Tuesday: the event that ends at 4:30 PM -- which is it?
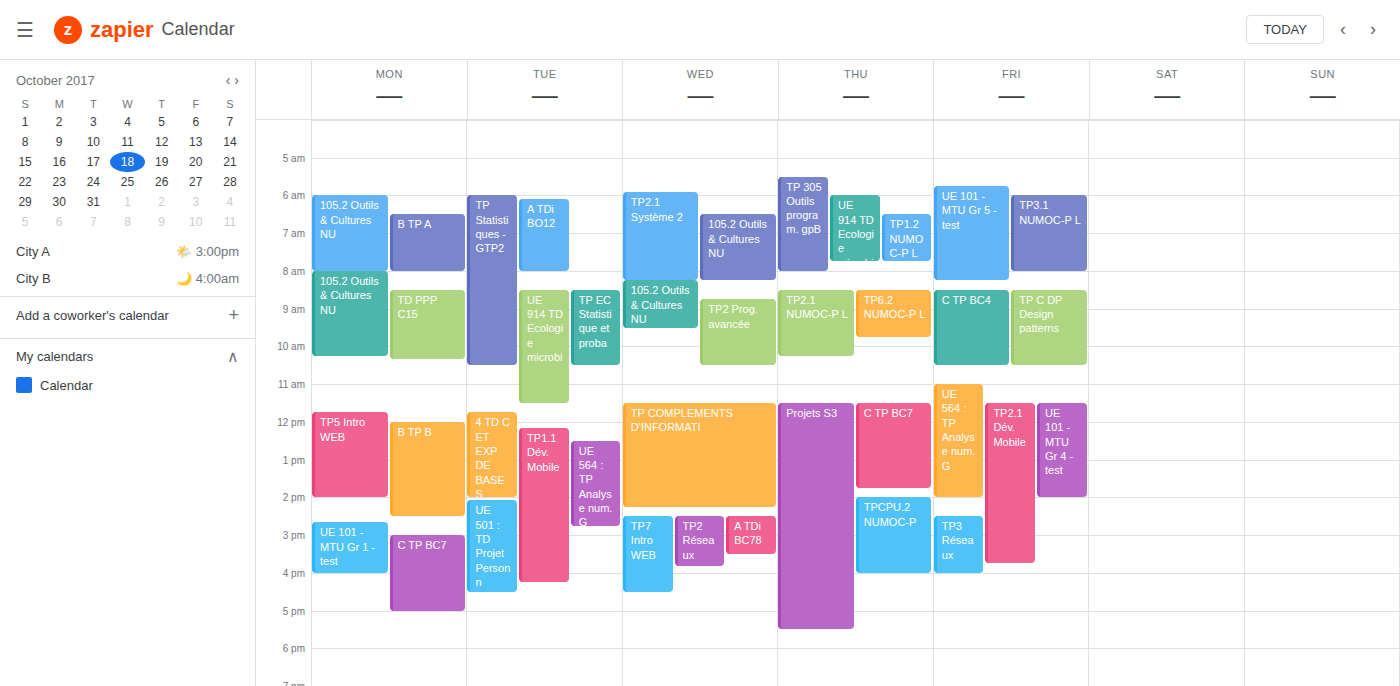
"UE 501 : TD Projet Personn"